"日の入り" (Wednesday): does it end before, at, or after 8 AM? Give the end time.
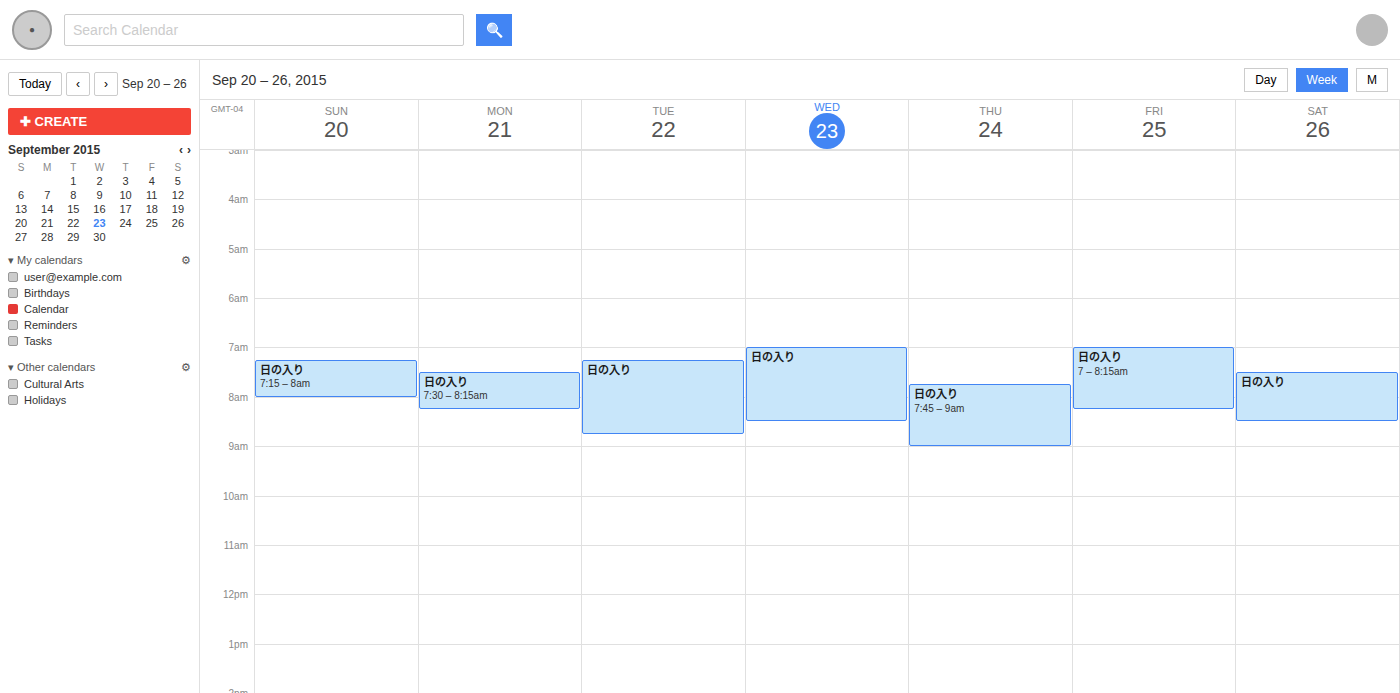
8:30 AM -- after 8 AM, 30 minutes below the 8 AM line.